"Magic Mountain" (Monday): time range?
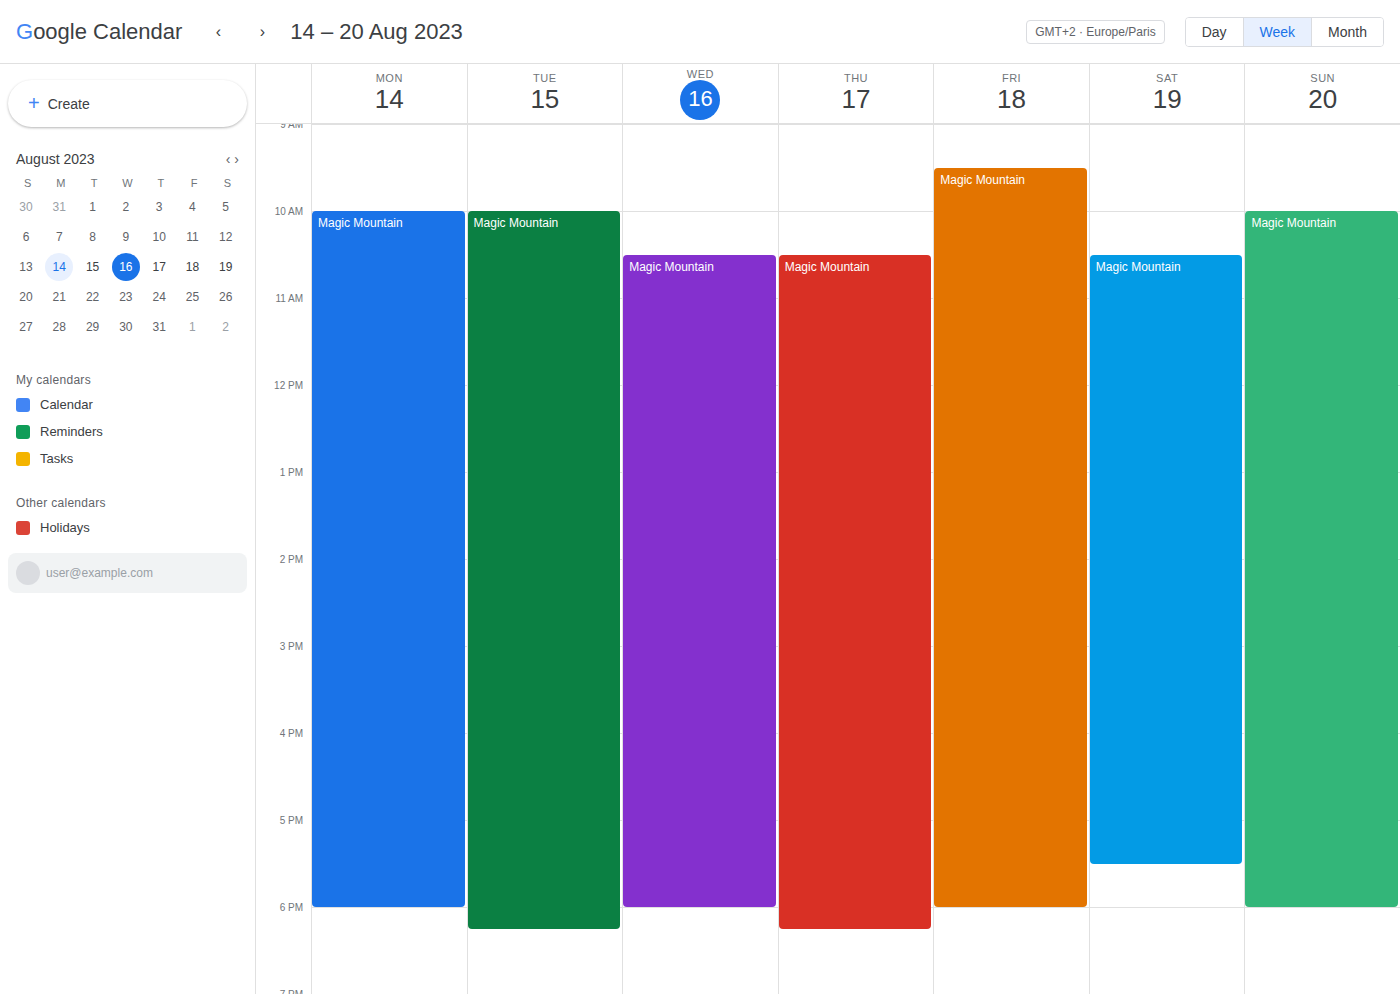
10:00 AM to 6:00 PM